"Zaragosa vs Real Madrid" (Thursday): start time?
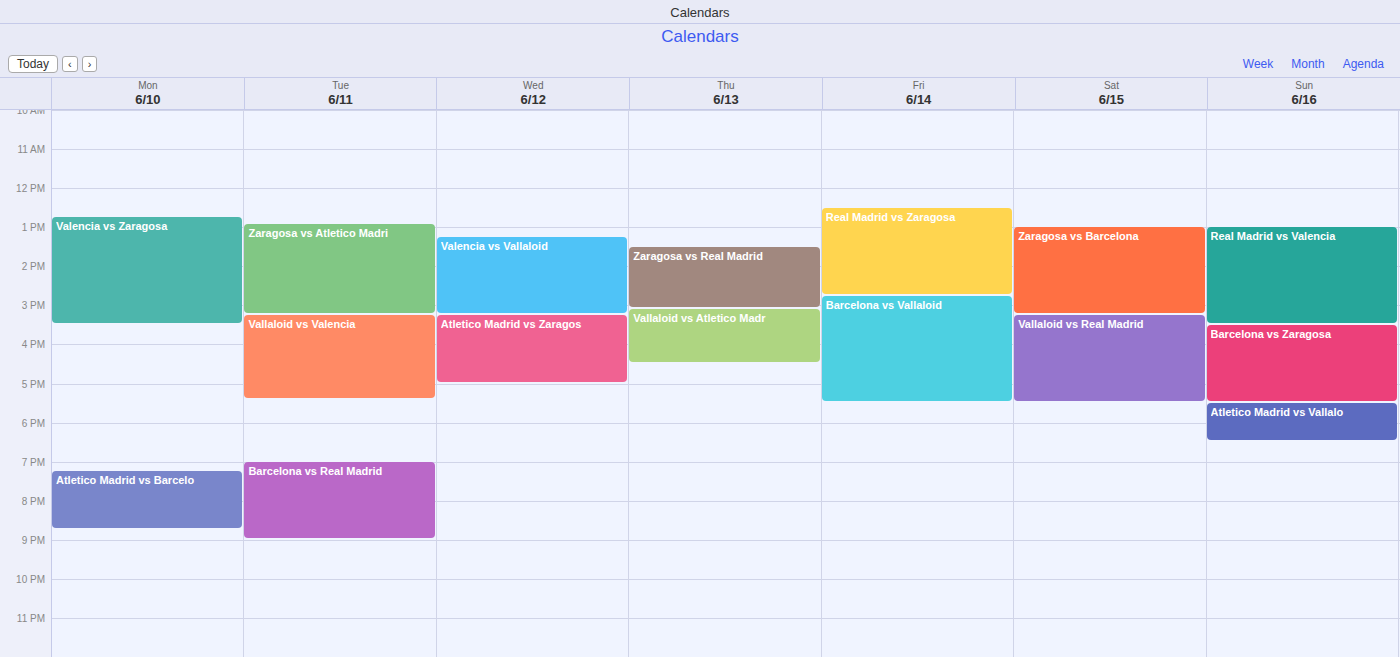
1:30 PM